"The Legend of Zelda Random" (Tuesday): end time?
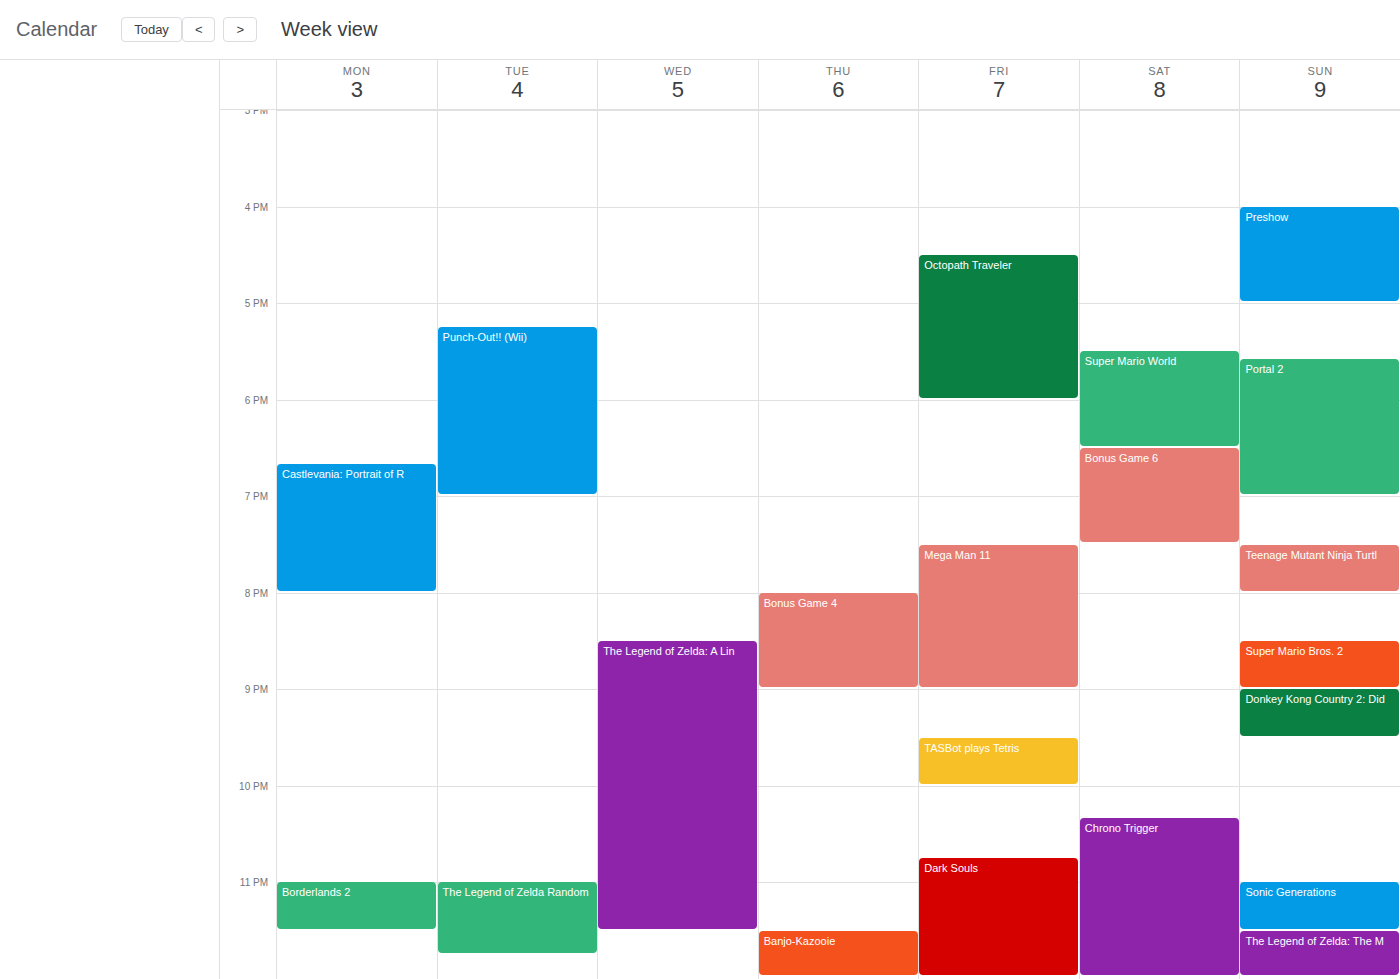
11:45 PM